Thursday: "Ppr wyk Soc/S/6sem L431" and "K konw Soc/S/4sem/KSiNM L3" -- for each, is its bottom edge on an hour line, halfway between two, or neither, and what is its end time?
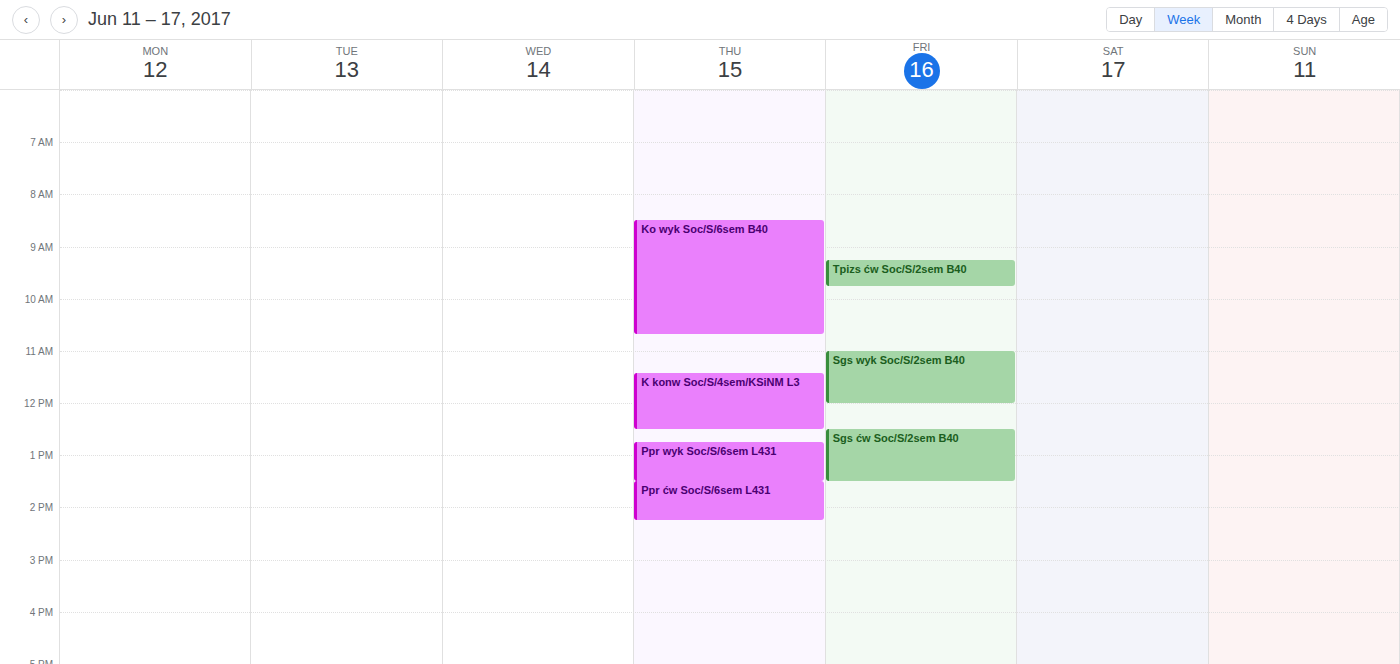
"Ppr wyk Soc/S/6sem L431": 1:30 PM, halfway between the 1 PM and 2 PM lines. "K konw Soc/S/4sem/KSiNM L3": 12:30 PM, halfway between the 12 PM and 1 PM lines.